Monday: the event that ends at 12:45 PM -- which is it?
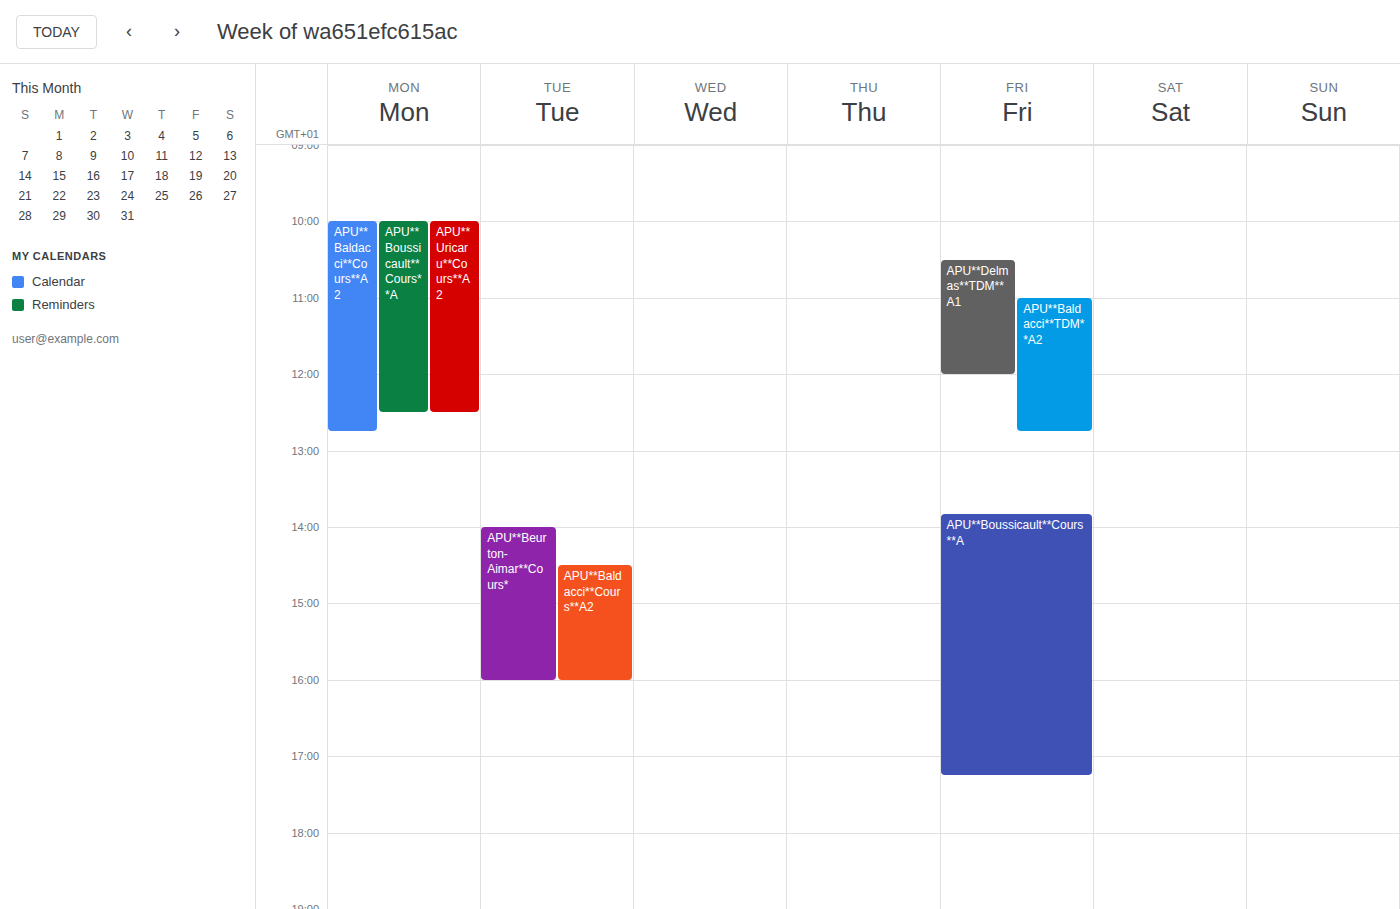
"APU**Baldacci**Cours**A2"